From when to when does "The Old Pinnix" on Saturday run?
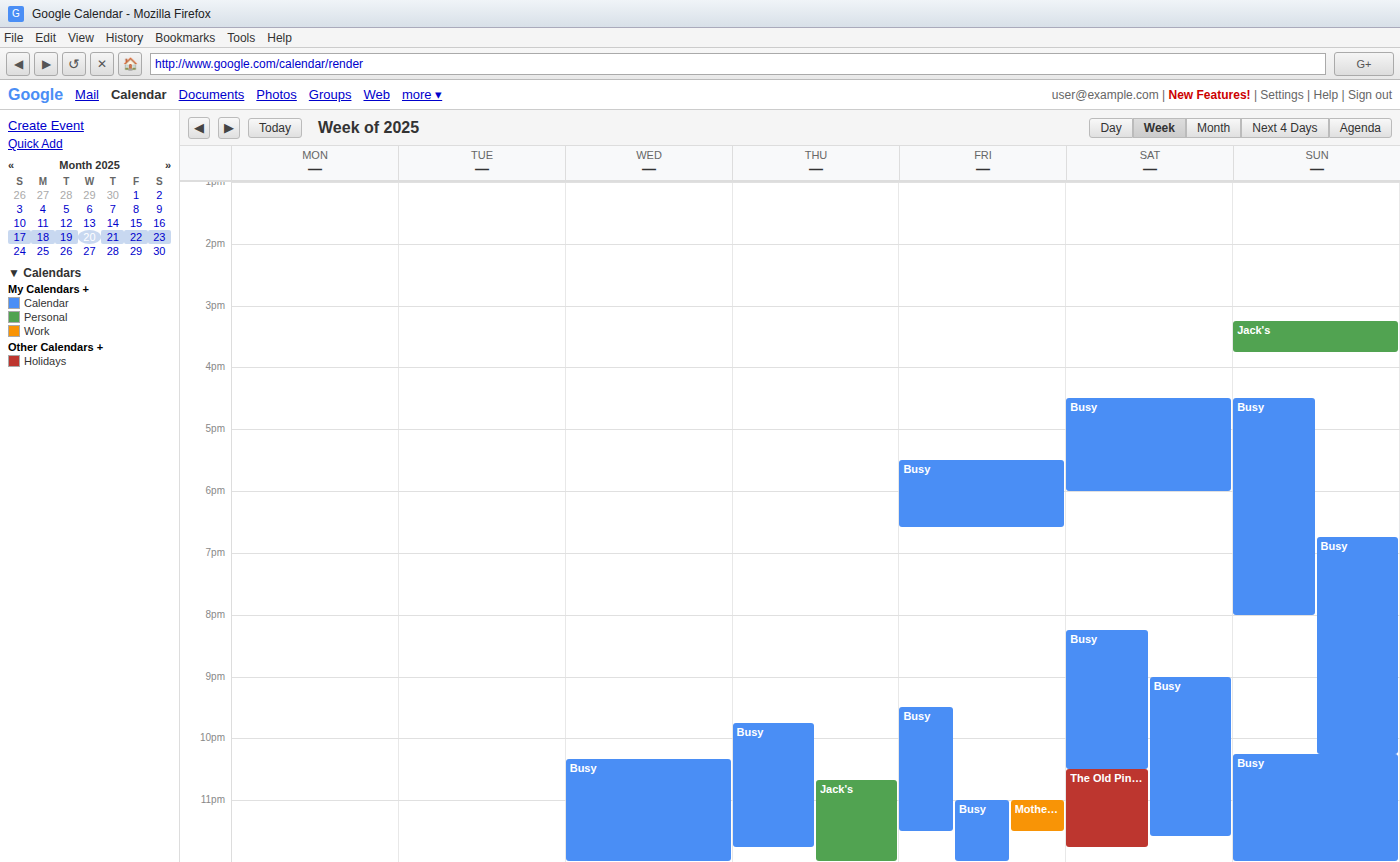
10:30 PM to 11:45 PM